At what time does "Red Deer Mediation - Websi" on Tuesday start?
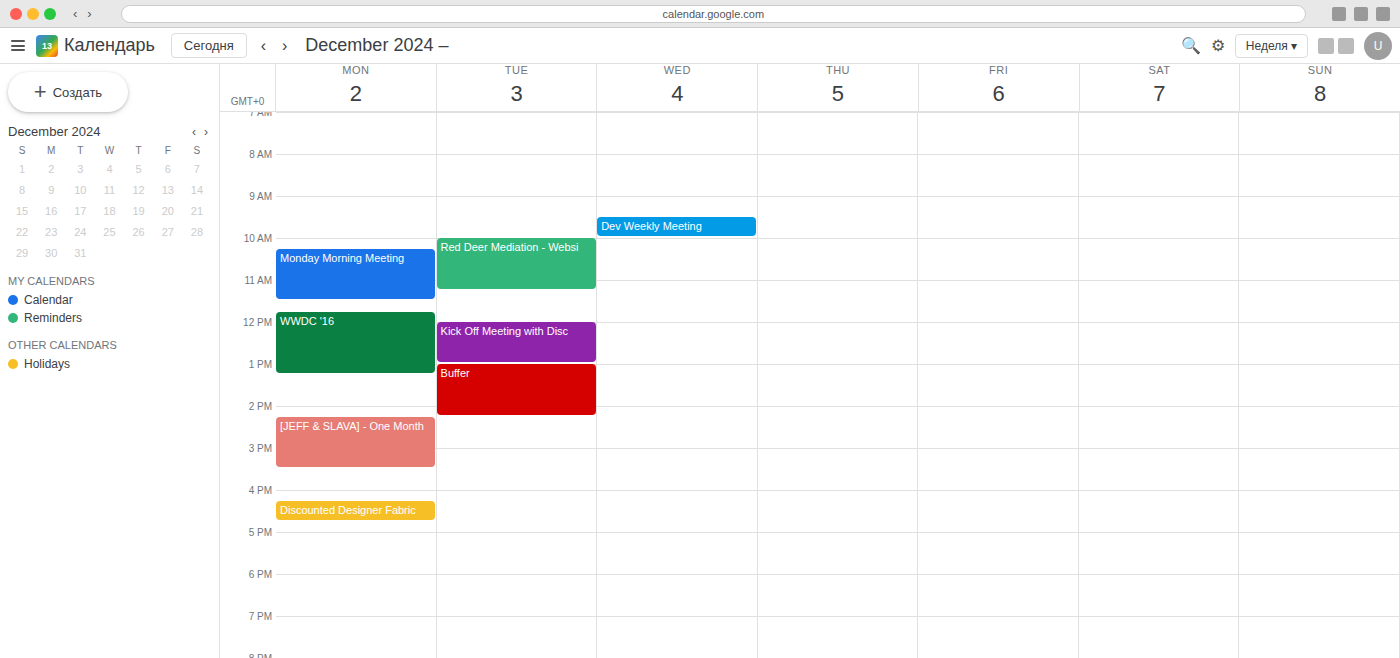
10:00 AM